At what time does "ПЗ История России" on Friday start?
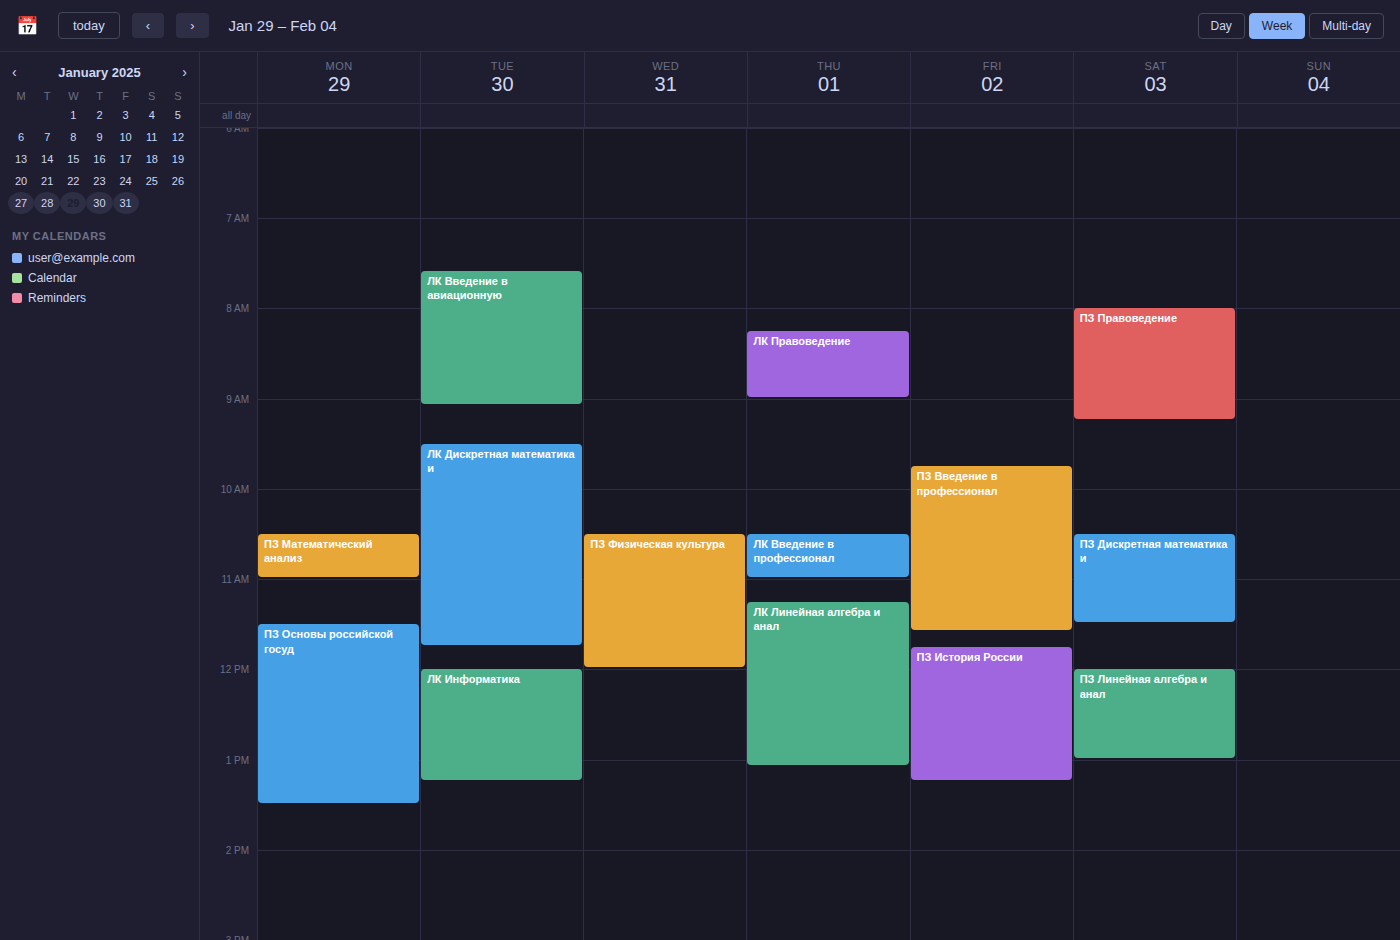
11:45